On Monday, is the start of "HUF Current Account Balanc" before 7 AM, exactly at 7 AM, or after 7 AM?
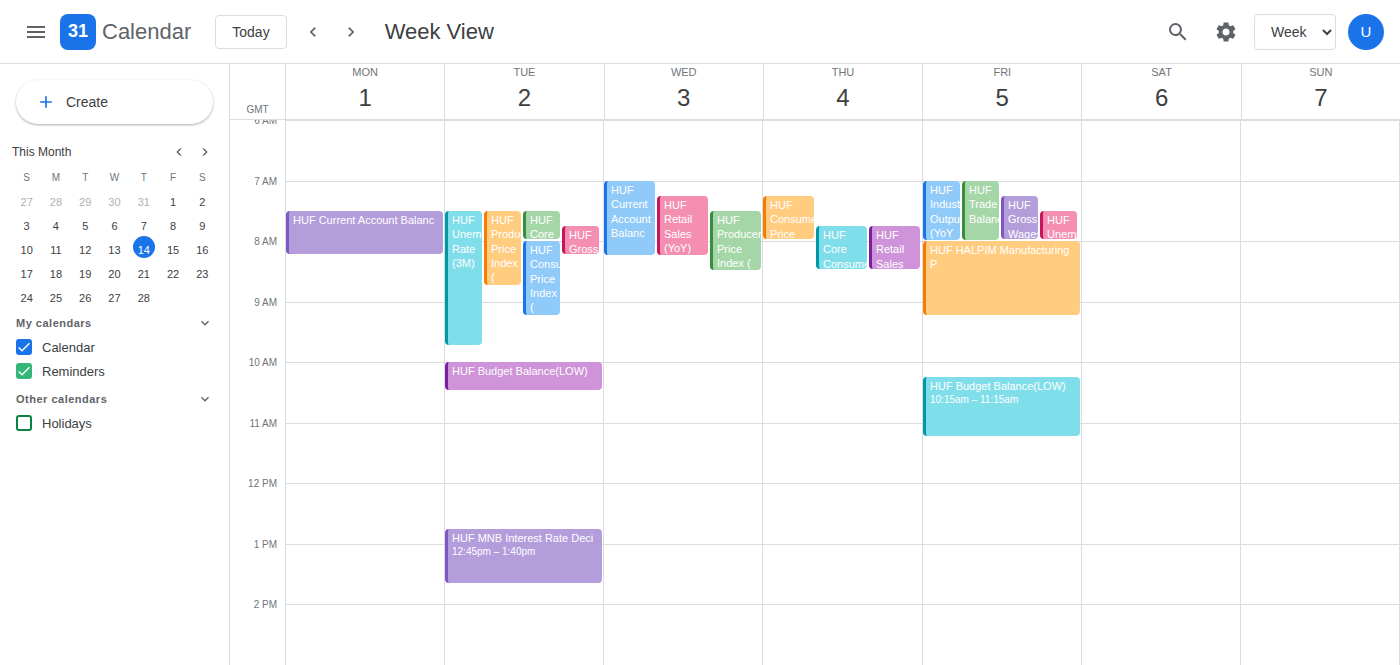
7:30 AM -- after 7 AM, 30 minutes below the 7 AM line.